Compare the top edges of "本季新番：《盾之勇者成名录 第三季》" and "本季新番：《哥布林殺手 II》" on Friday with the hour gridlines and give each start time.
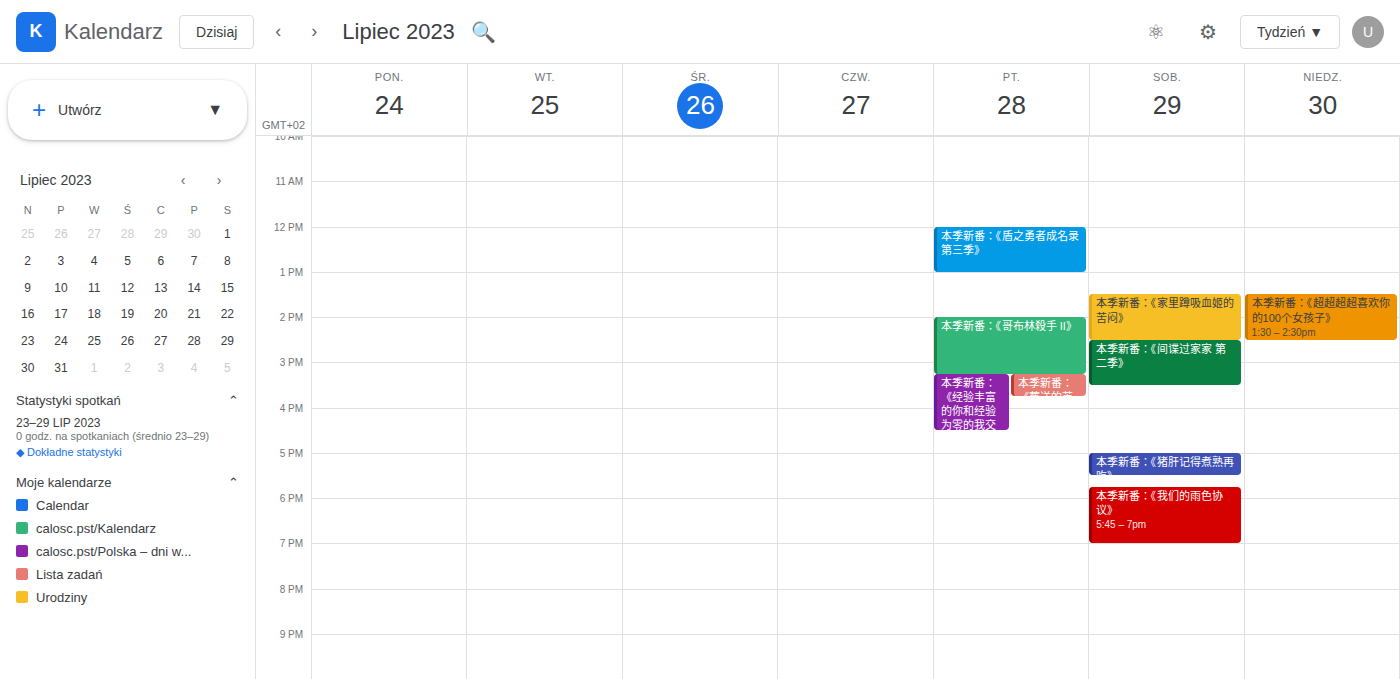
"本季新番：《盾之勇者成名录 第三季》": 12:00, exactly on the 12:00 line. "本季新番：《哥布林殺手 II》": 14:00, exactly on the 14:00 line.